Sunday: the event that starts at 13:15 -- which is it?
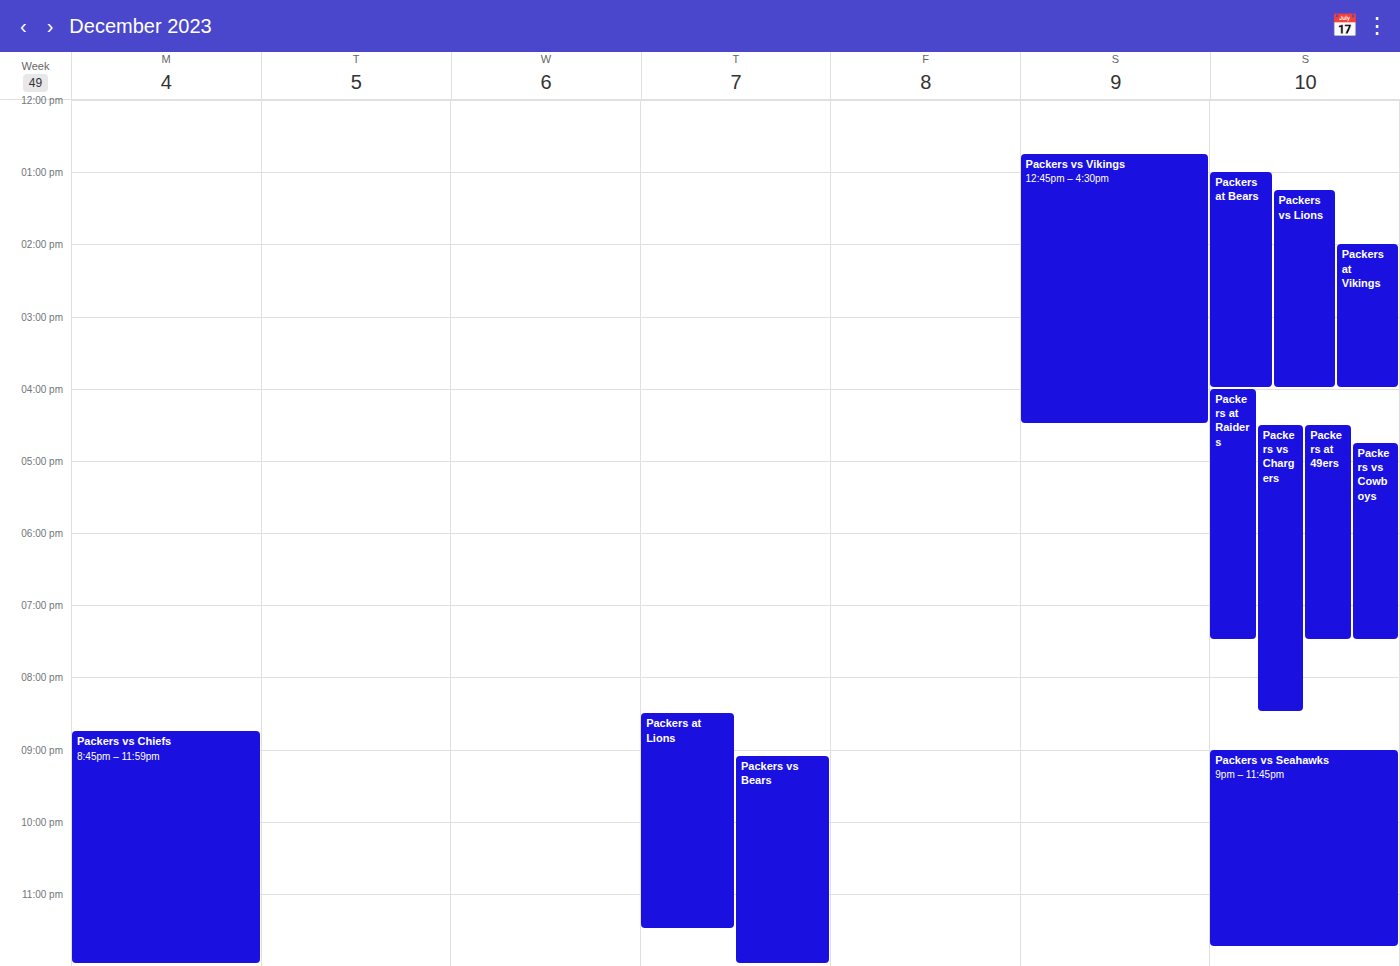
"Packers vs Lions"